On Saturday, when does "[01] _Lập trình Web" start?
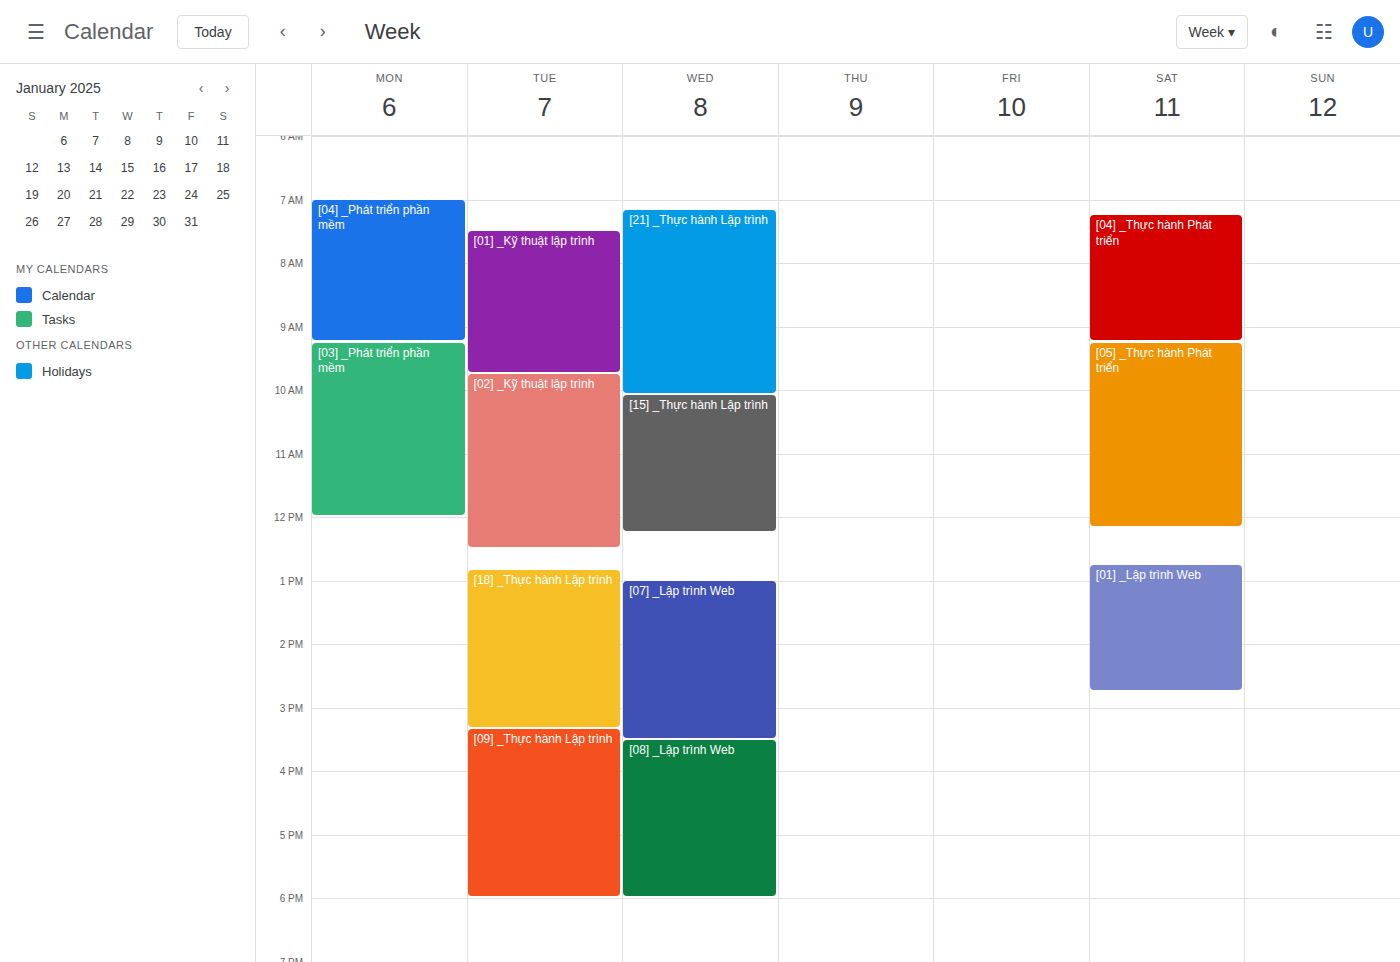
12:45